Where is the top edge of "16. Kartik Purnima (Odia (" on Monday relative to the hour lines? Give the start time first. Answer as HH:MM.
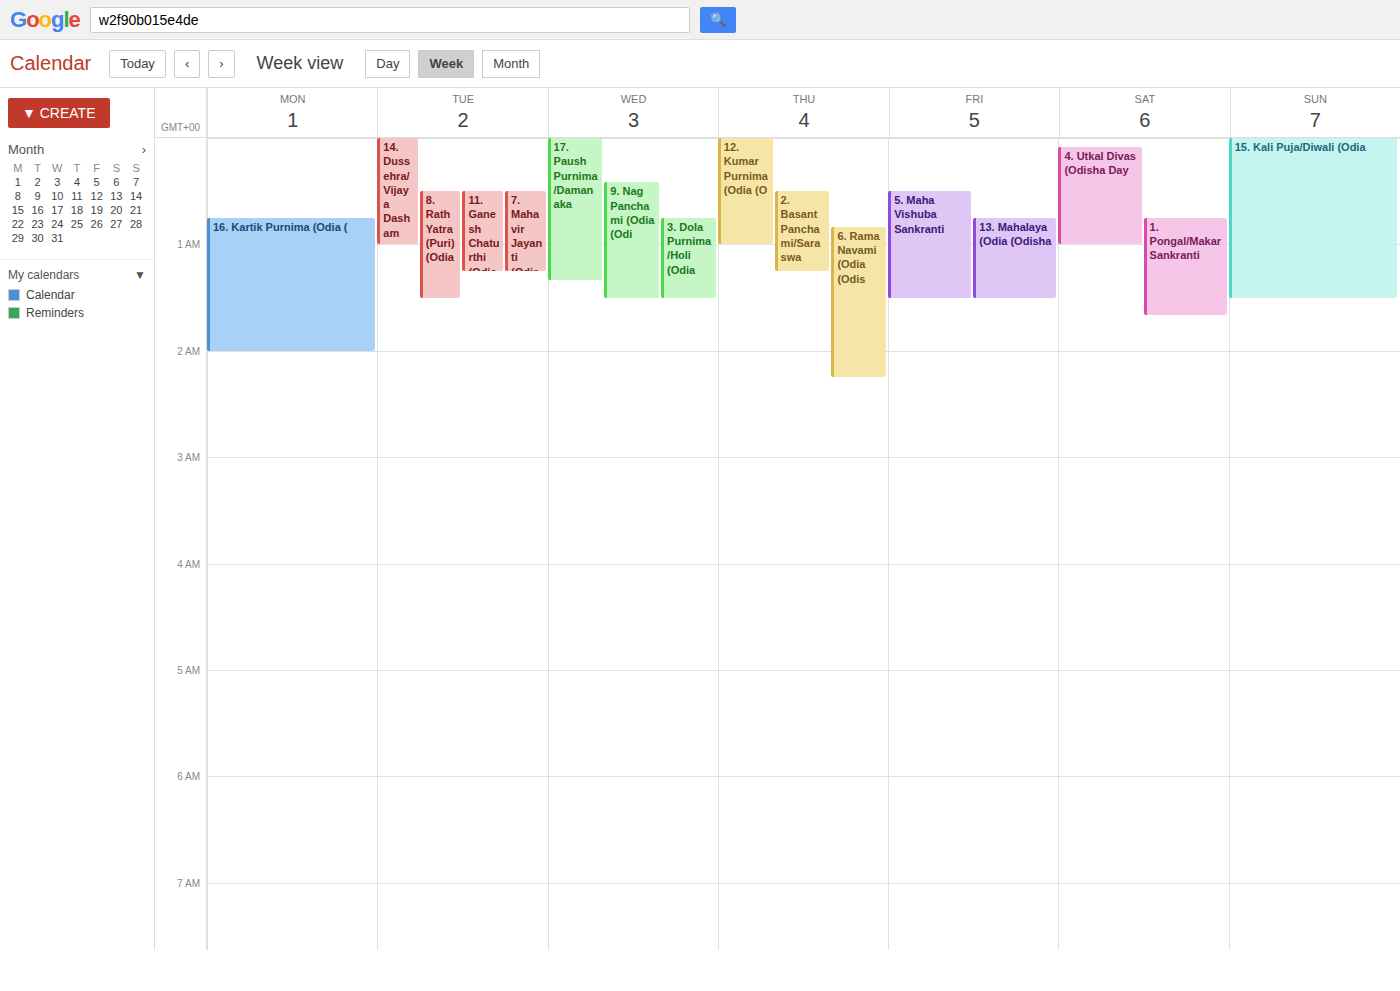
00:45 -- neither: three quarters of the way from the 00:00 line to the 01:00 line.